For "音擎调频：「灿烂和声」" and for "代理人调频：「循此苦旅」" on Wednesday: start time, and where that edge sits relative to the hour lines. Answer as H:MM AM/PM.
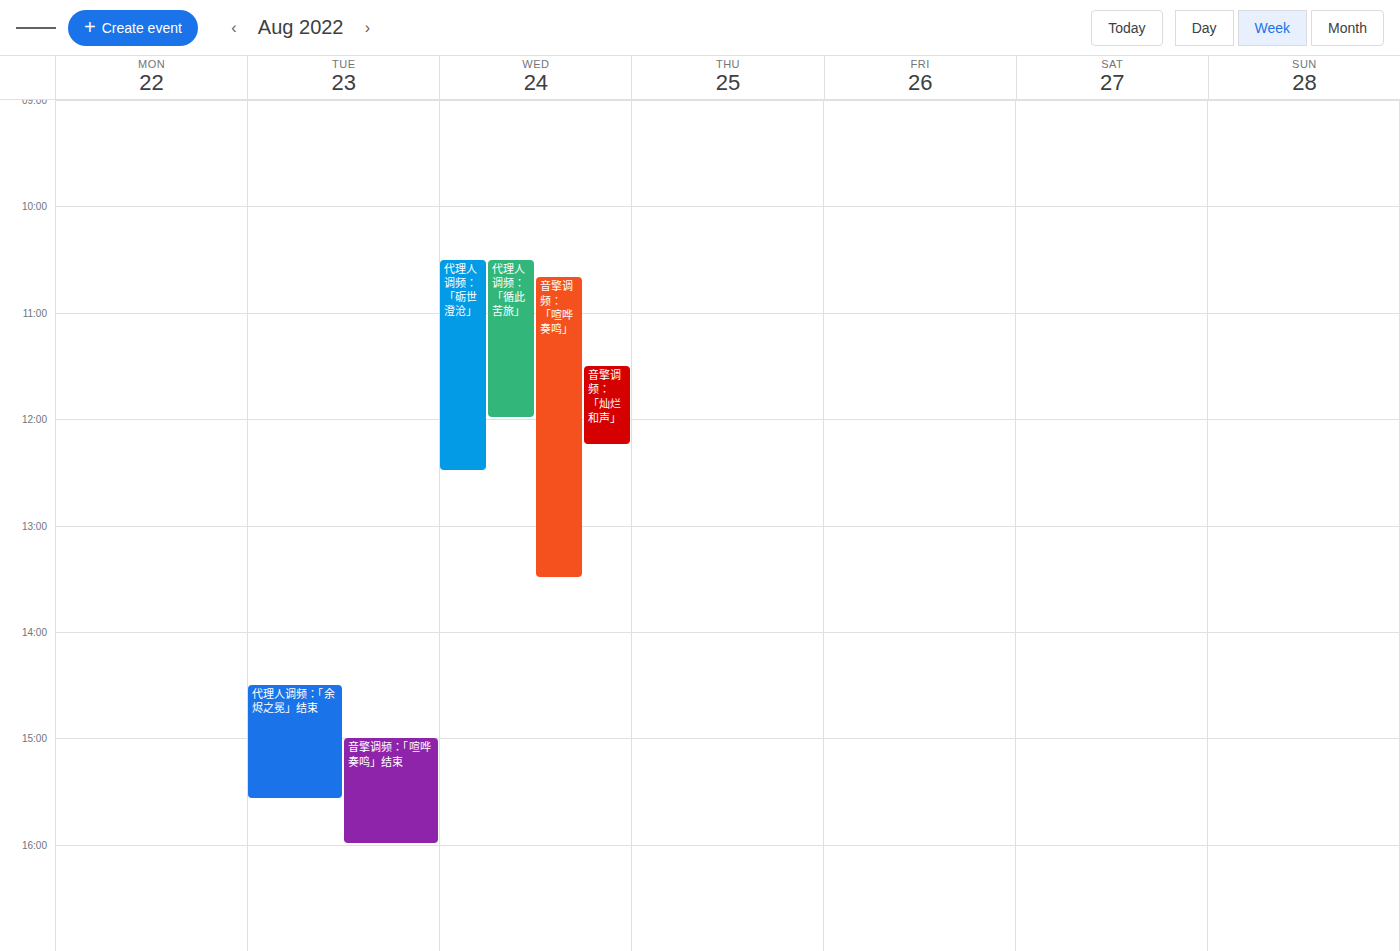
"音擎调频：「灿烂和声」": 11:30 AM, halfway between the 11 AM and 12 PM lines. "代理人调频：「循此苦旅」": 10:30 AM, halfway between the 10 AM and 11 AM lines.